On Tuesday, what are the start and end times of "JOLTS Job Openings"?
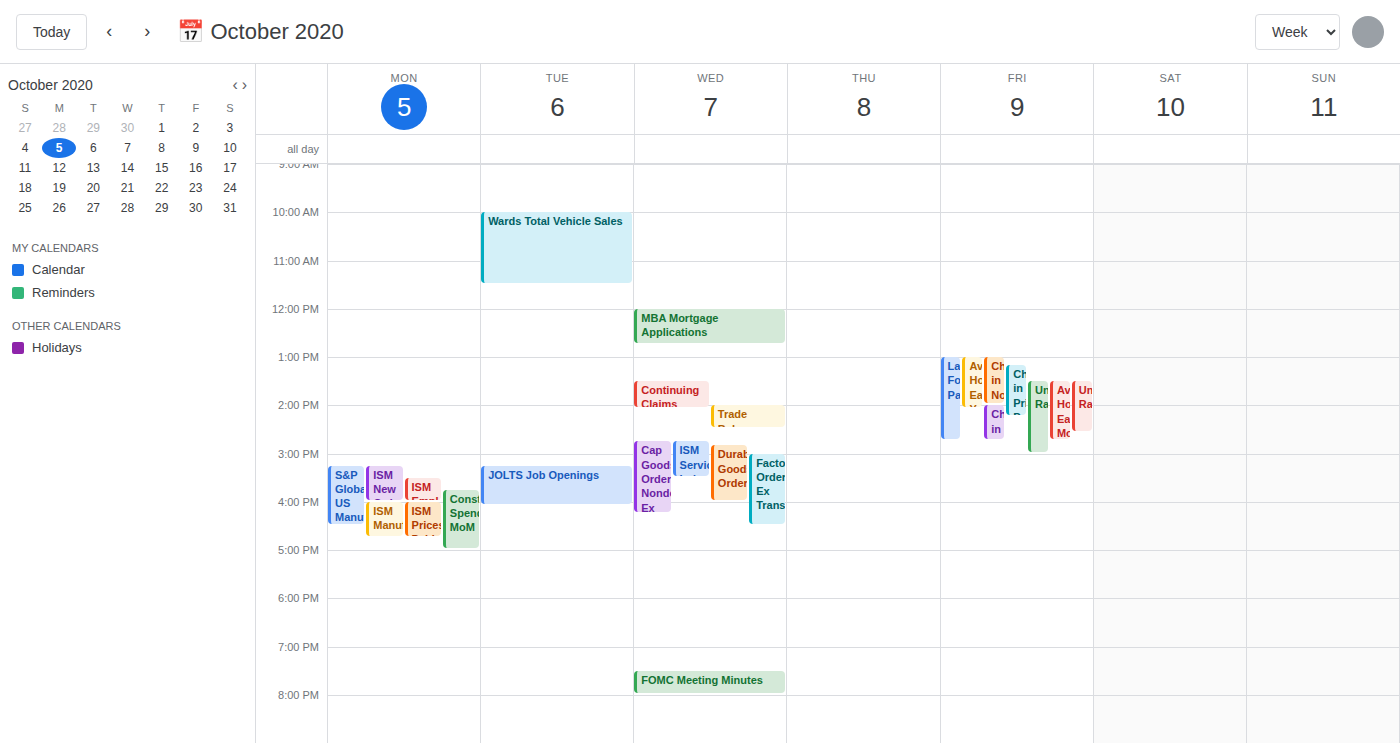
3:15 PM to 4:05 PM